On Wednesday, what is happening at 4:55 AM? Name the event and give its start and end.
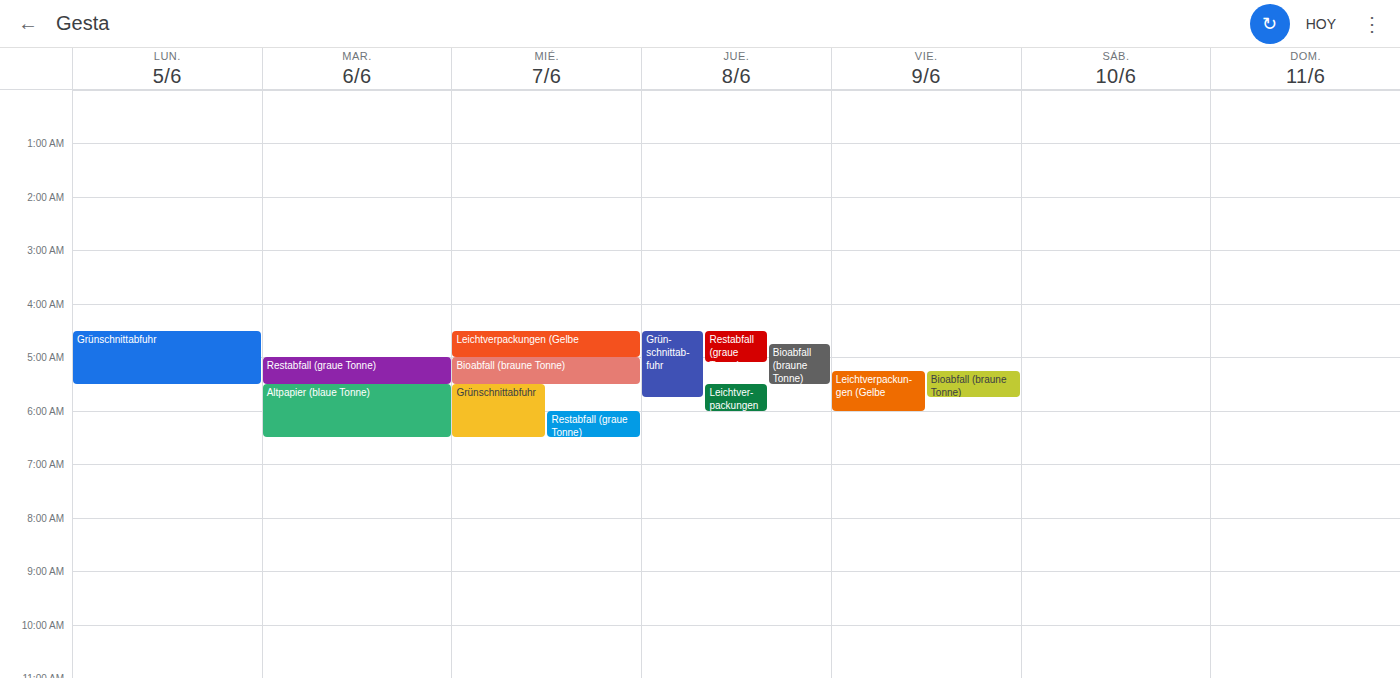
"Leichtverpackungen (Gelbe", 4:30 AM to 5:00 AM